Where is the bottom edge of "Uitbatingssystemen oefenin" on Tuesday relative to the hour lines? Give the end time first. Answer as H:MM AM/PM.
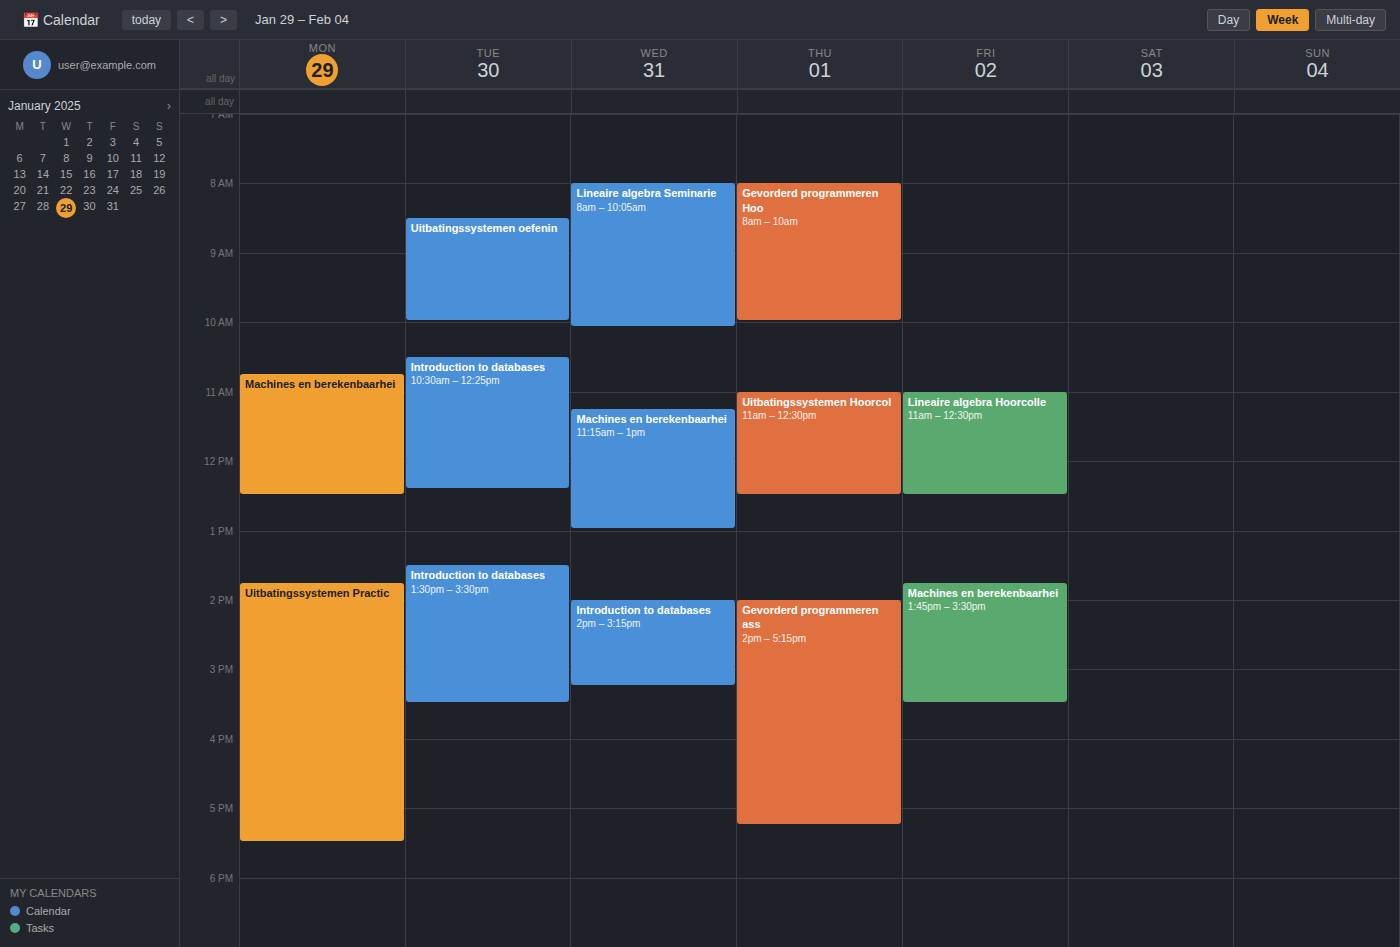
10:00 AM -- exactly on the 10 AM line.